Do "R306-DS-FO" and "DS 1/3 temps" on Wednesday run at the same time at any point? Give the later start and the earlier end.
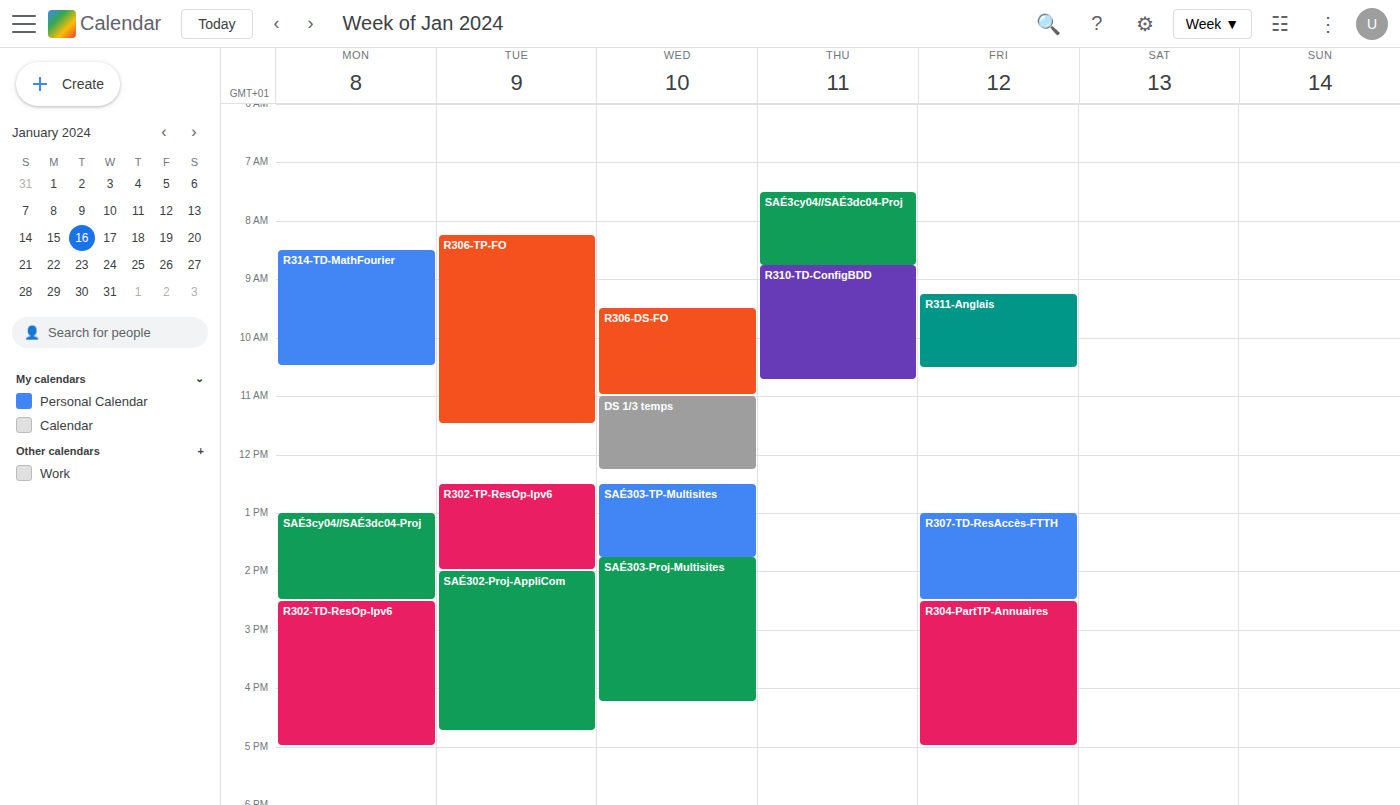
"R306-DS-FO" ends at 11:00 AM, exactly when "DS 1/3 temps" starts -- they touch but do not overlap.